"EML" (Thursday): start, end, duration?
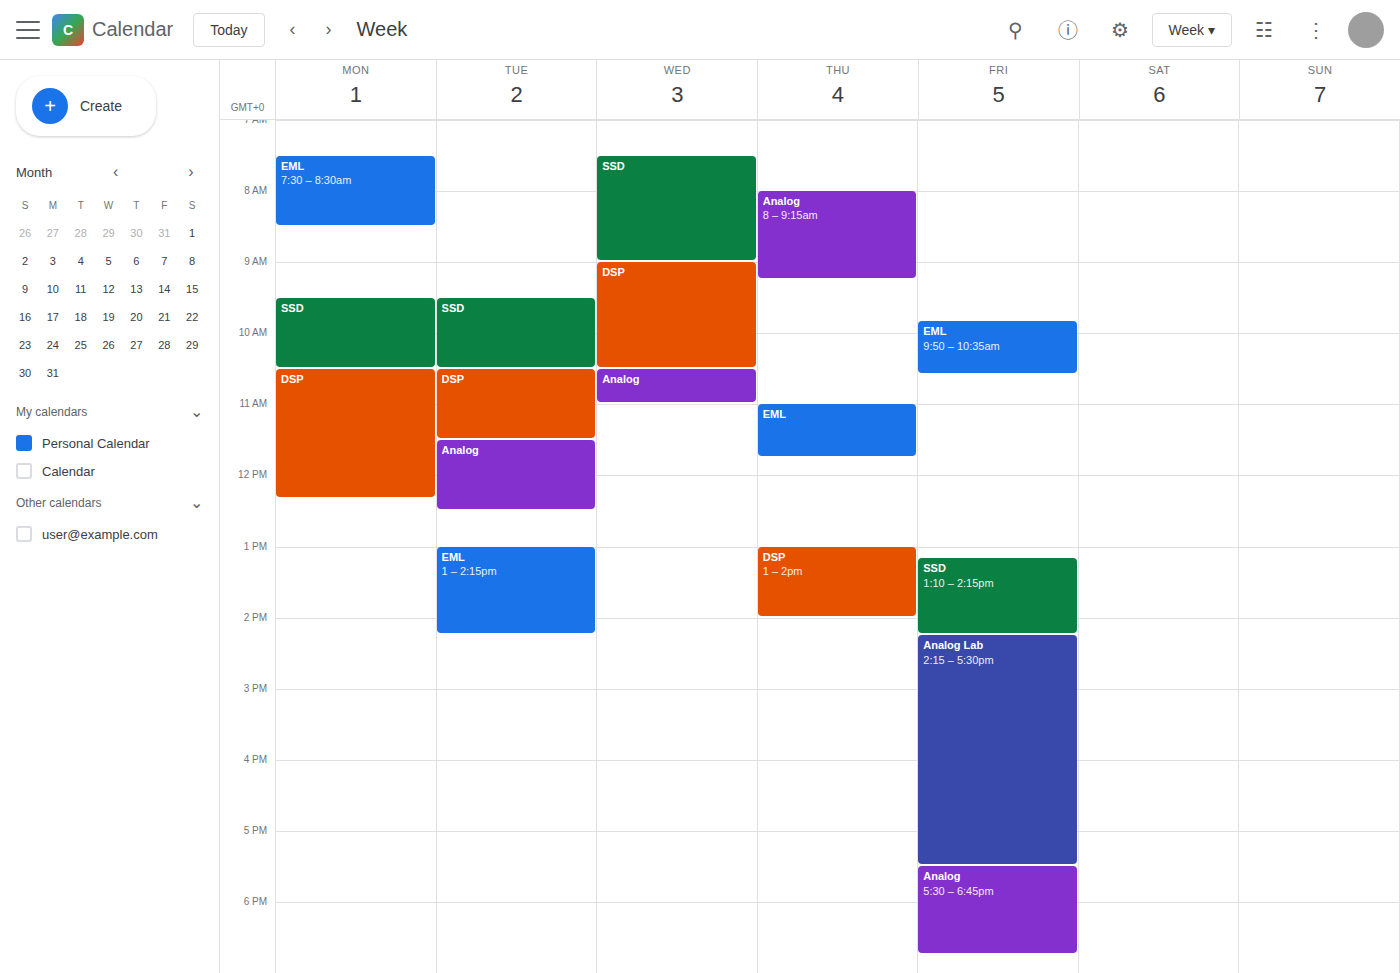
11:00 AM to 11:45 AM, 45 minutes